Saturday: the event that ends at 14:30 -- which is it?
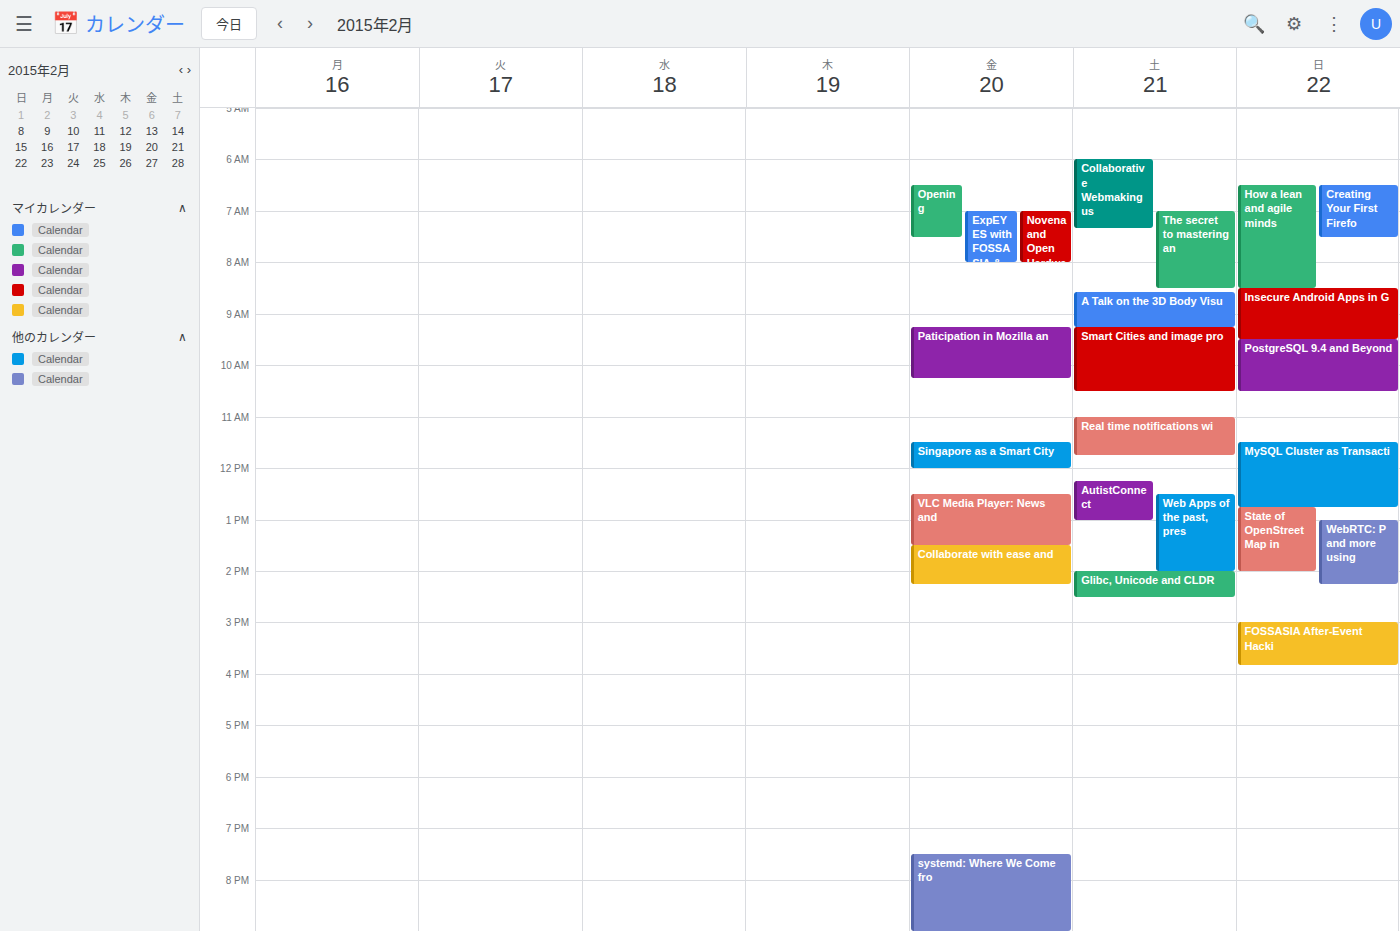
"Glibc, Unicode and CLDR"